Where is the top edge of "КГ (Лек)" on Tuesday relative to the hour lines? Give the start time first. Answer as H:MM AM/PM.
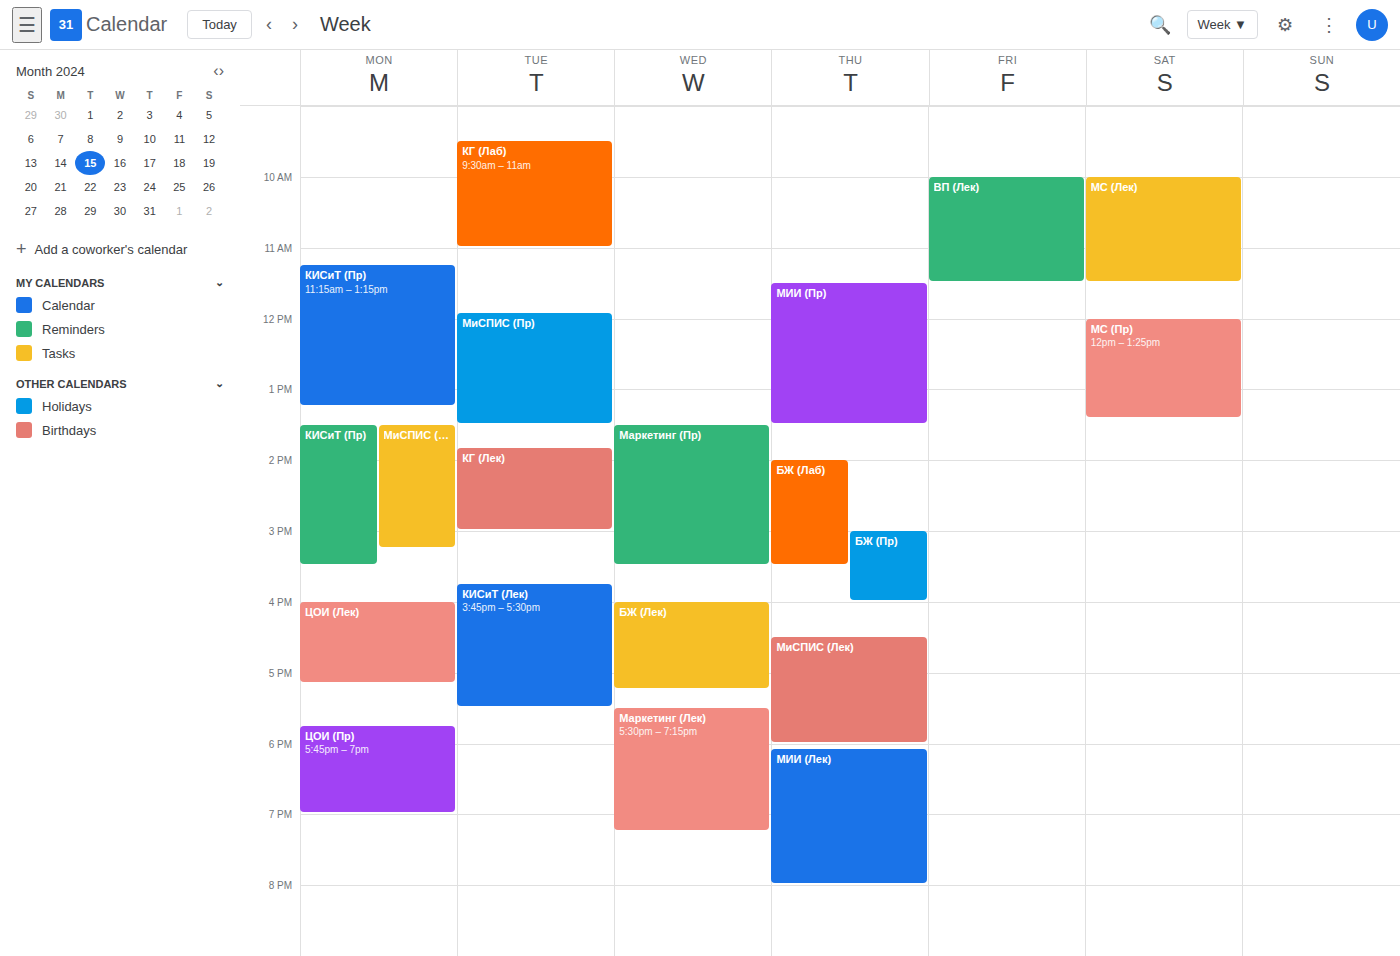
1:50 PM -- neither: 50 minutes below the 1 PM line and 10 minutes above the 2 PM line.